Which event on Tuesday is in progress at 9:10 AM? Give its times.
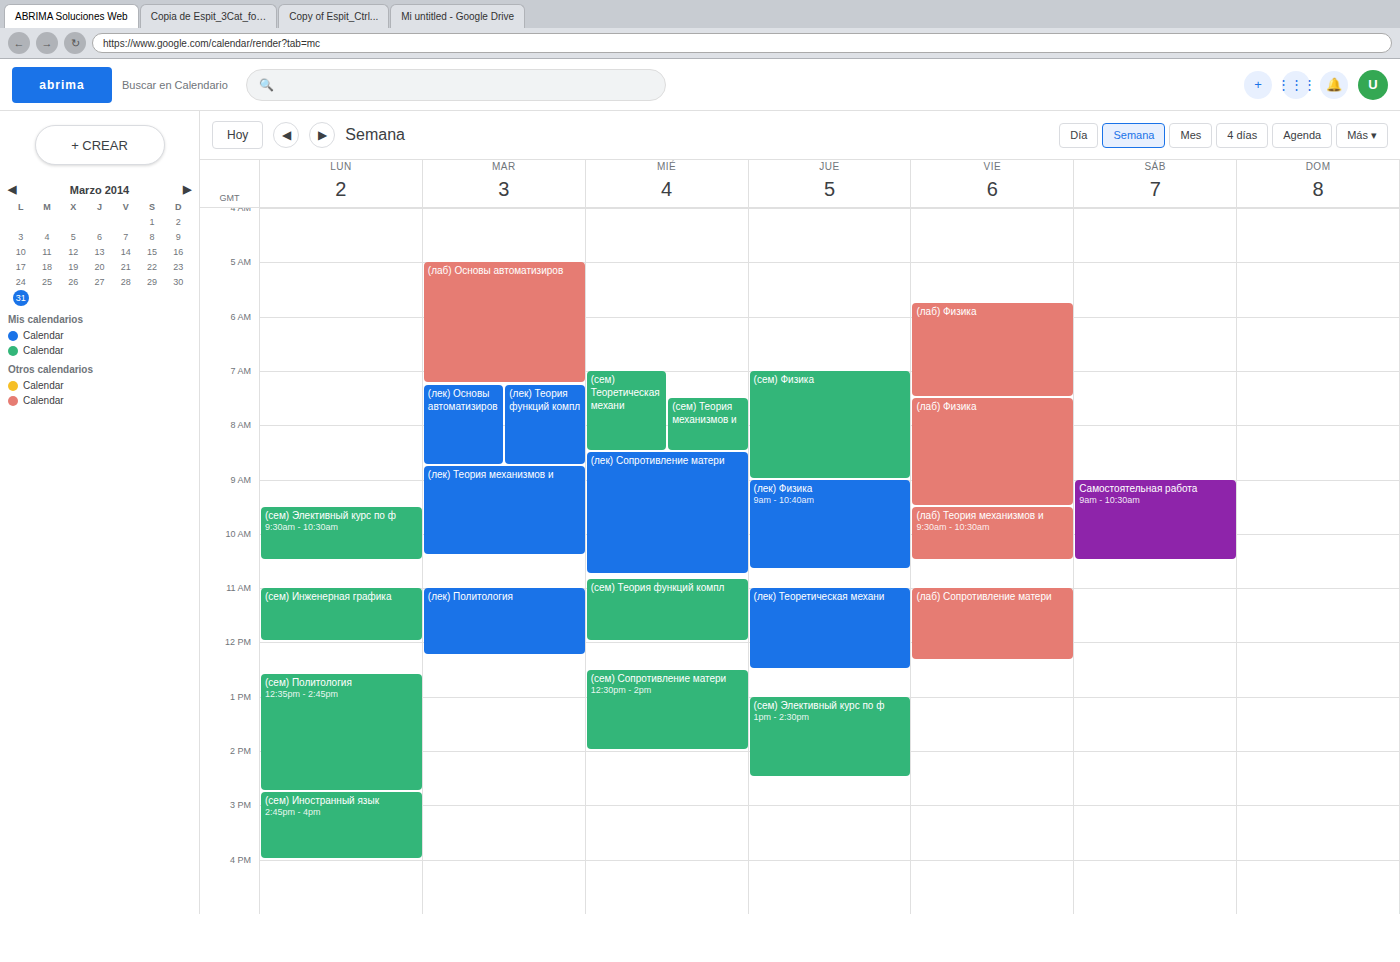
"(лек) Теория механизмов и", 8:45 AM to 10:25 AM